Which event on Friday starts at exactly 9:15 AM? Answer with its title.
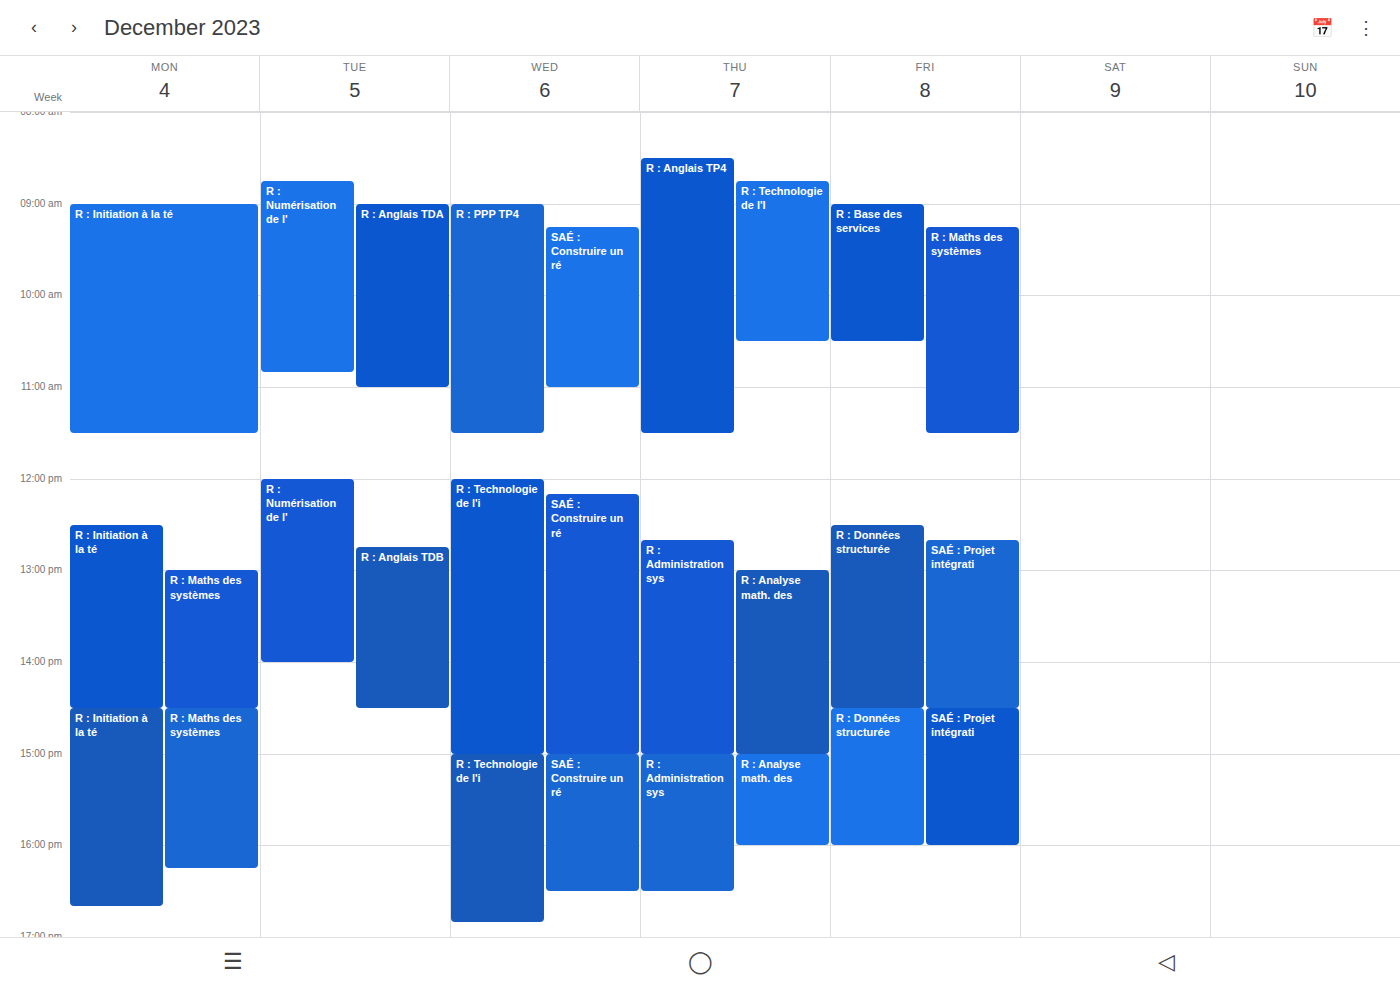
"R : Maths des systèmes"